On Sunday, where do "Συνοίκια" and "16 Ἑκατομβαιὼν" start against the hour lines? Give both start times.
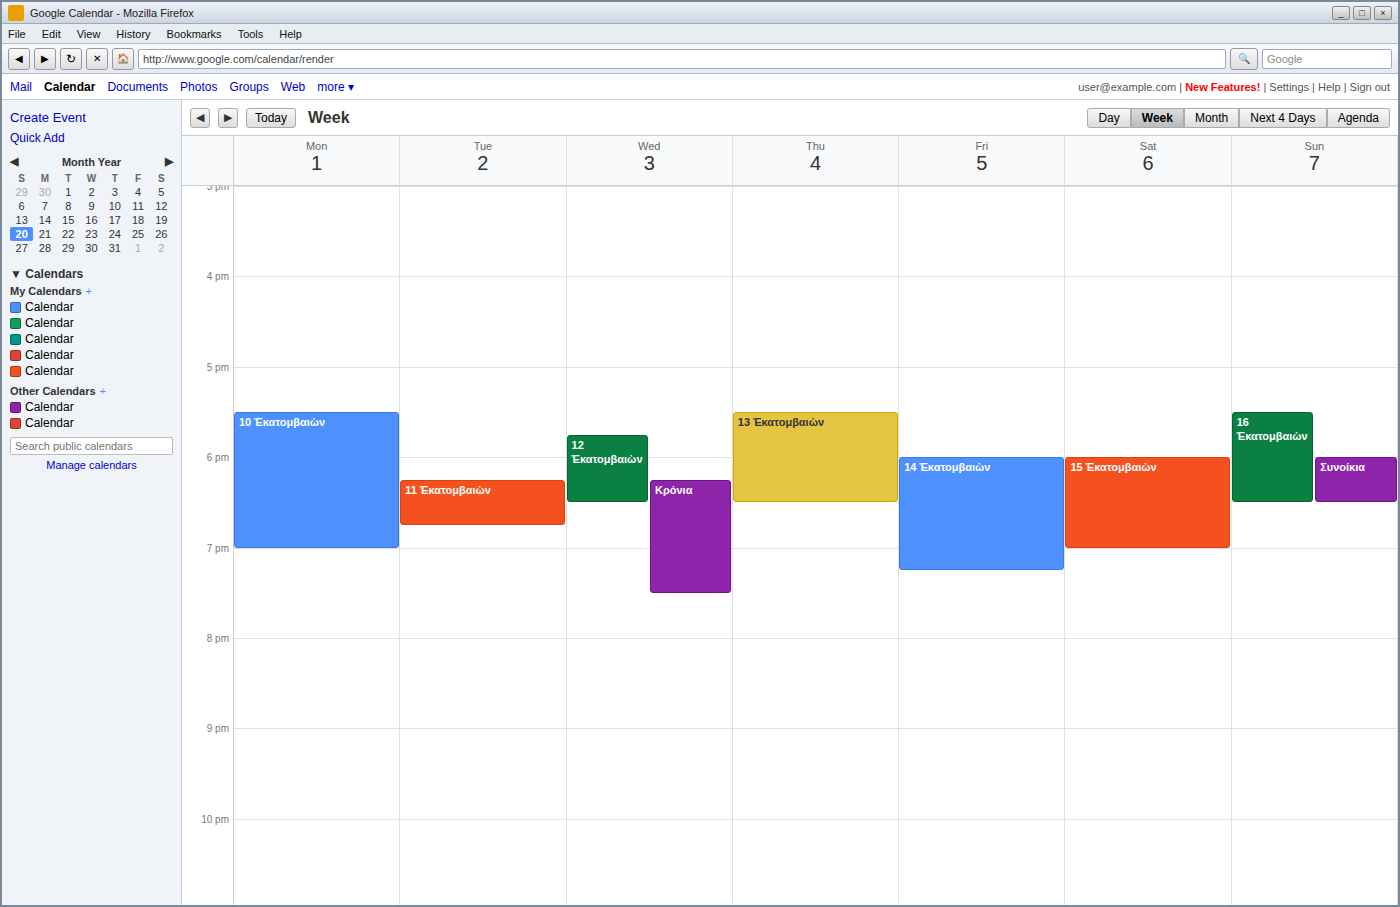
"Συνοίκια": 6:00 PM, exactly on the 6 PM line. "16 Ἑκατομβαιὼν": 5:30 PM, halfway between the 5 PM and 6 PM lines.